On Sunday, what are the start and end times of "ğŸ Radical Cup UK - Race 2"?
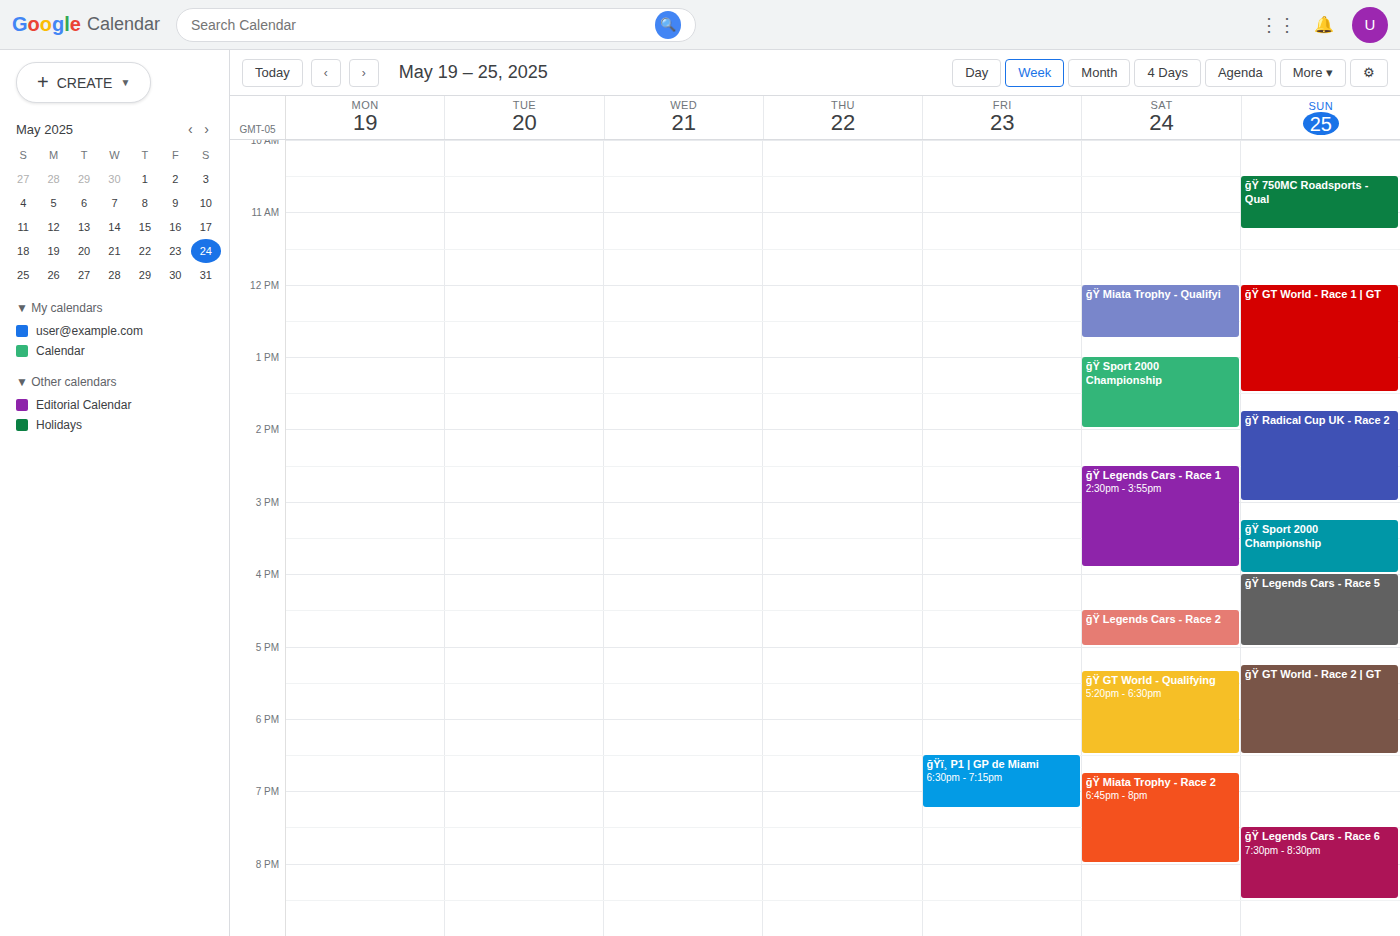
1:45 PM to 3:00 PM